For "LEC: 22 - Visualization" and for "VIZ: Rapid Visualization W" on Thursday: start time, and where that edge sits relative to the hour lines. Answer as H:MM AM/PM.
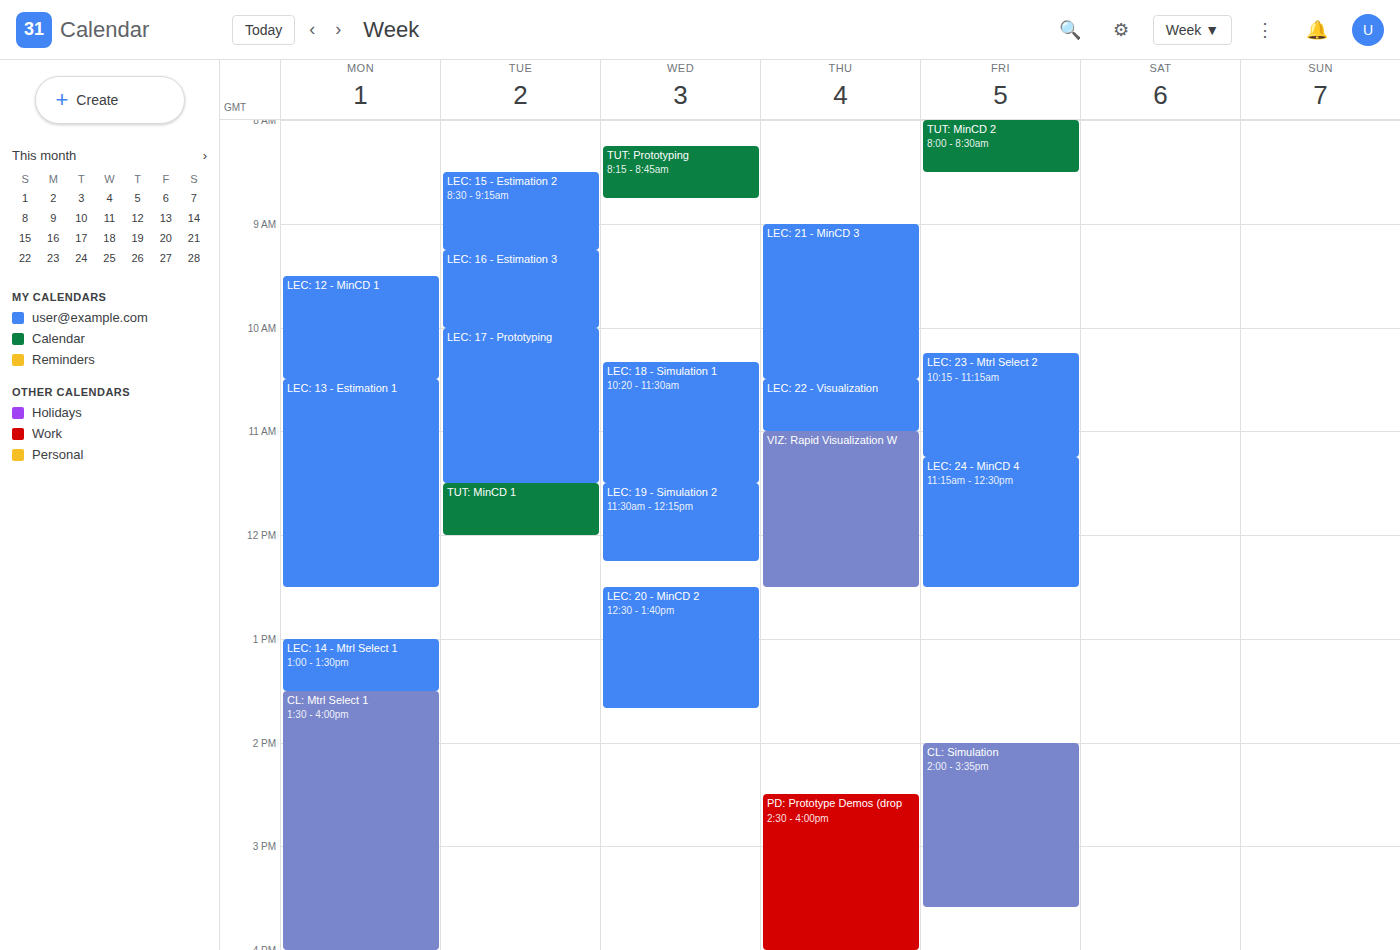
"LEC: 22 - Visualization": 10:30 AM, halfway between the 10 AM and 11 AM lines. "VIZ: Rapid Visualization W": 11:00 AM, exactly on the 11 AM line.